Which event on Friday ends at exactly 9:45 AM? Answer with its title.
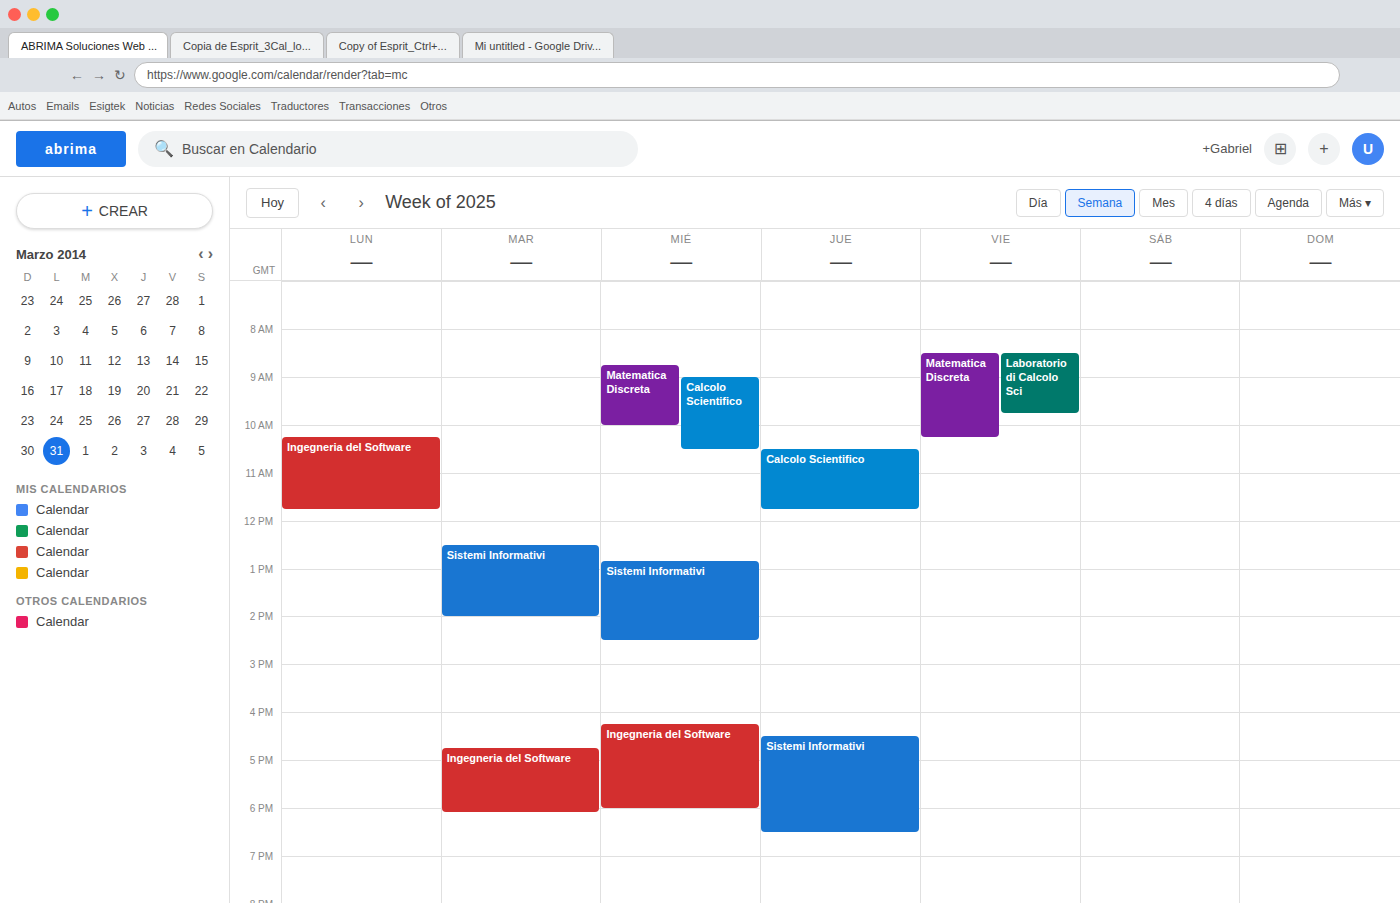
"Laboratorio di Calcolo Sci"